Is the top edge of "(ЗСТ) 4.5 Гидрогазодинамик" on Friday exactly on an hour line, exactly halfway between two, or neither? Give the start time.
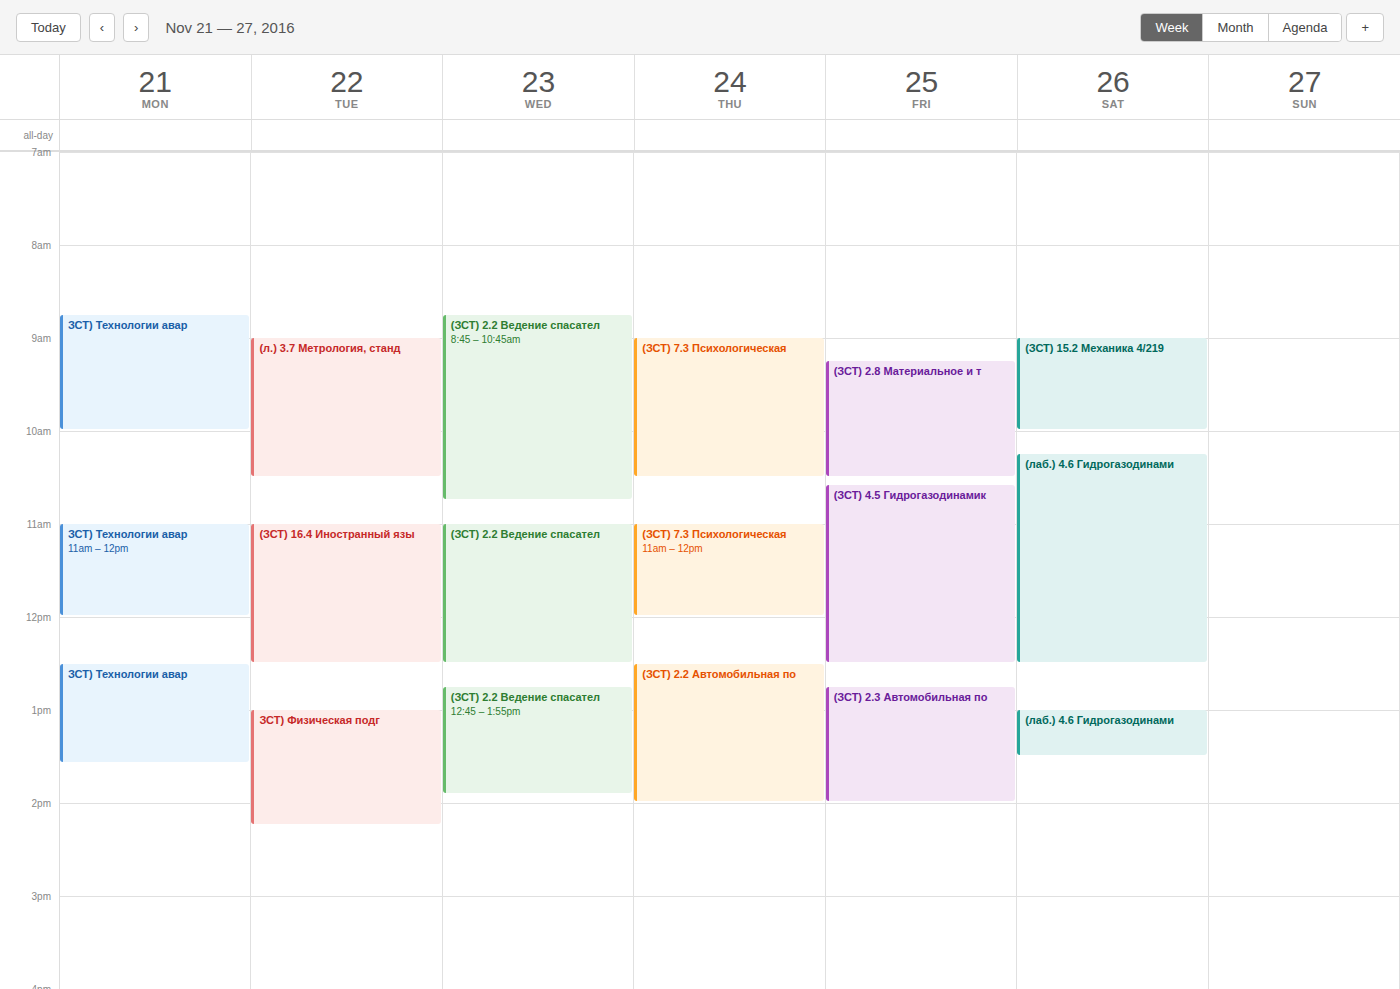
10:35 AM -- neither: 35 minutes below the 10 AM line and 25 minutes above the 11 AM line.